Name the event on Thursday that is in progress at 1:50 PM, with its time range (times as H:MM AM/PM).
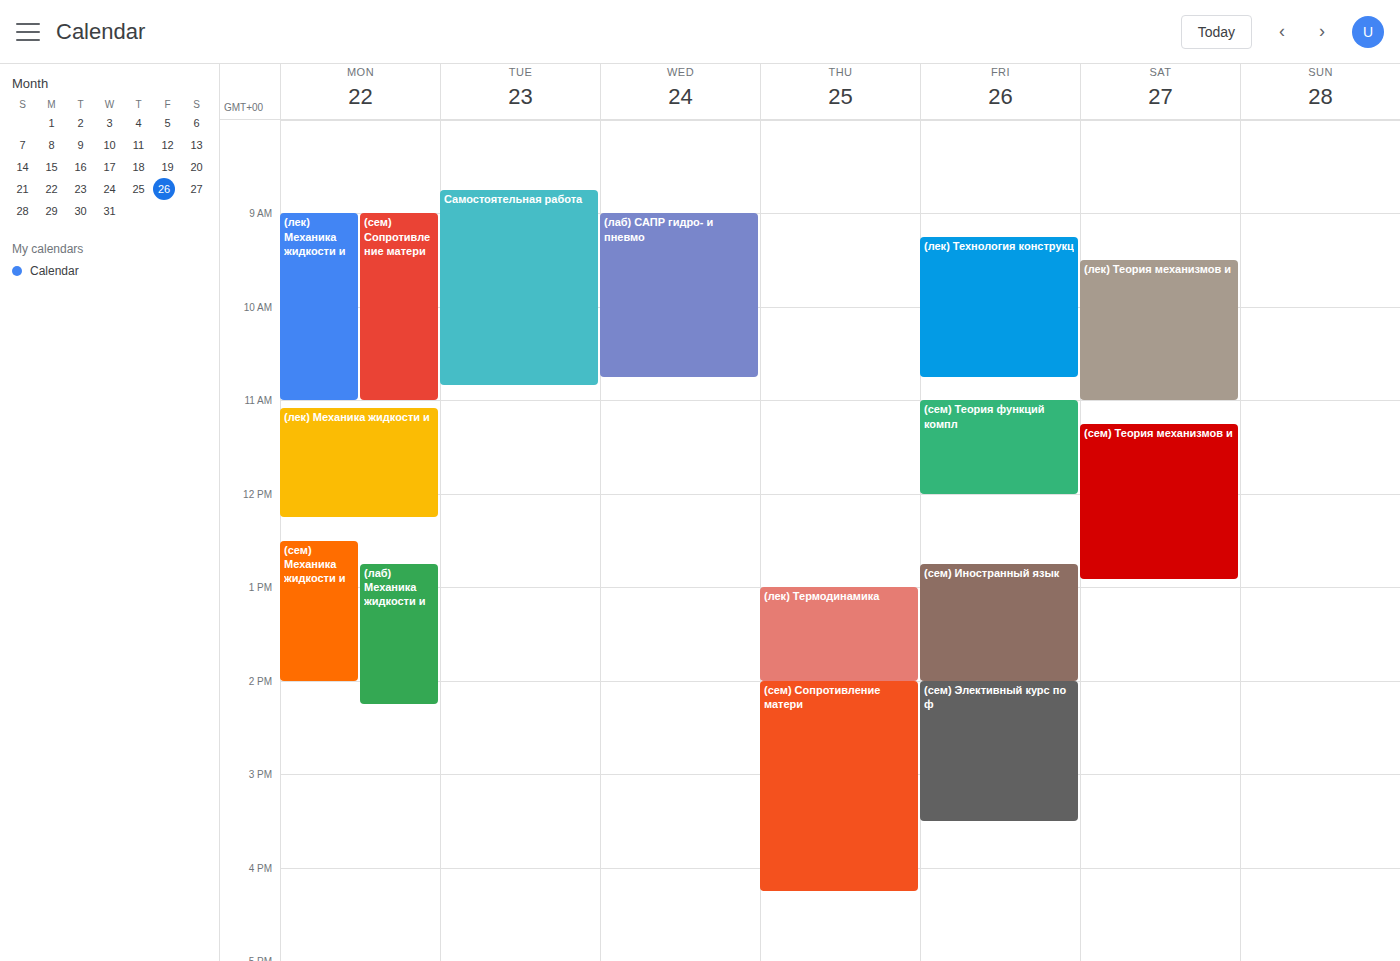
"(лек) Термодинамика", 1:00 PM to 2:00 PM